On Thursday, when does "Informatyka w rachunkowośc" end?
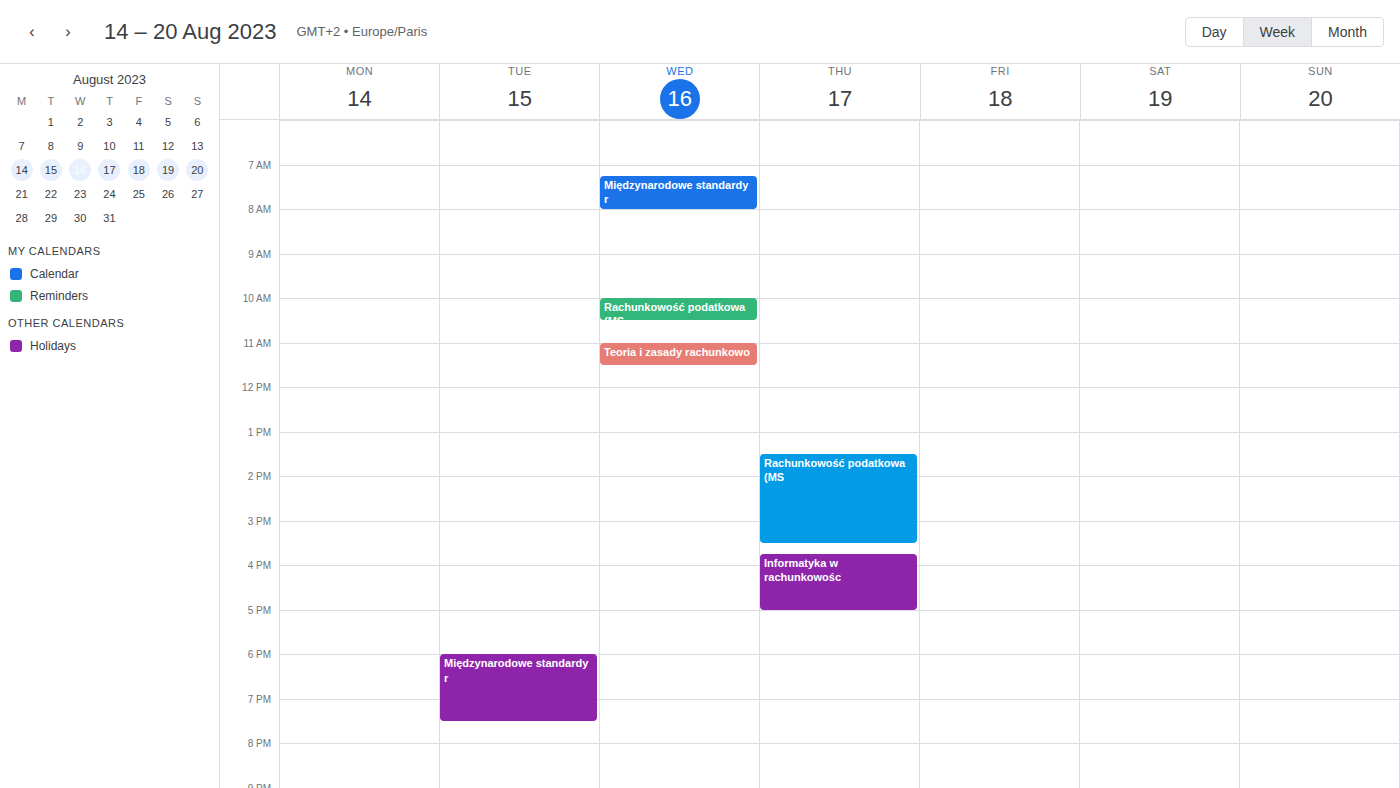
17:00